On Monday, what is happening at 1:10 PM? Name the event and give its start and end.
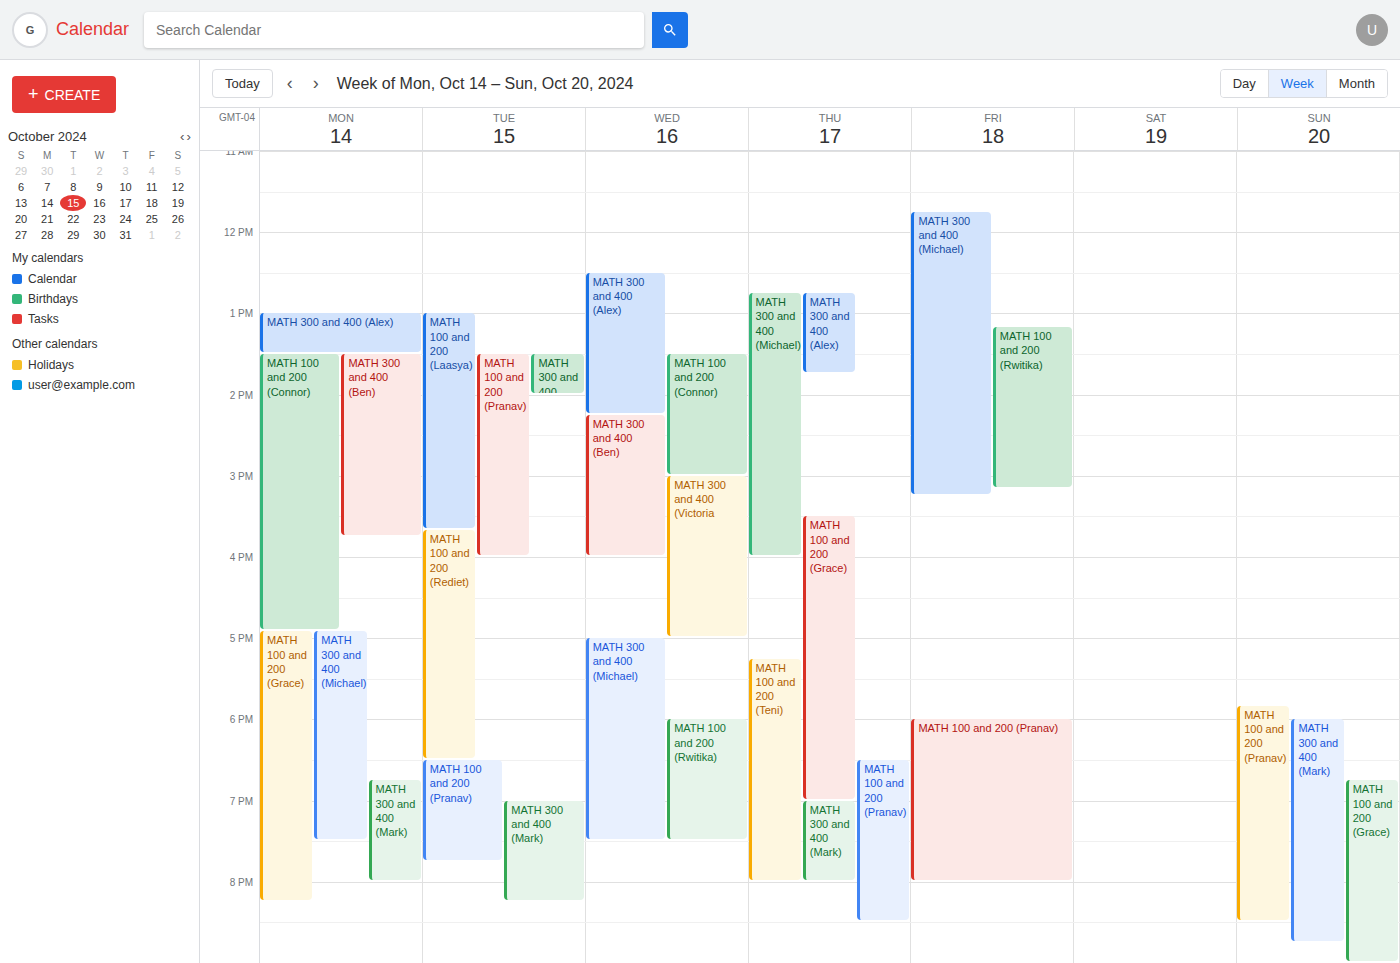
"MATH 300 and 400 (Alex)", 1:00 PM to 1:30 PM